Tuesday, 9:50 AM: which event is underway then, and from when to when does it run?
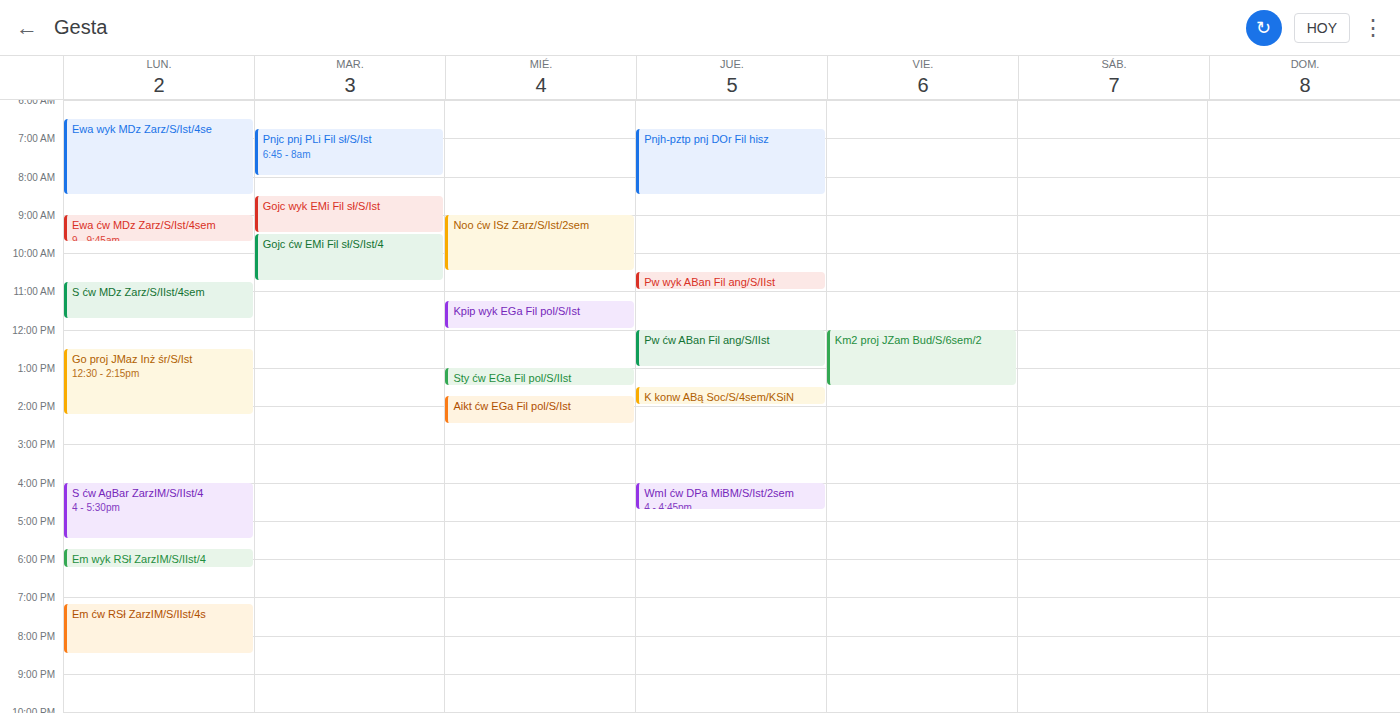
"Gojc ćw EMi Fil sł/S/Ist/4", 9:30 AM to 10:45 AM